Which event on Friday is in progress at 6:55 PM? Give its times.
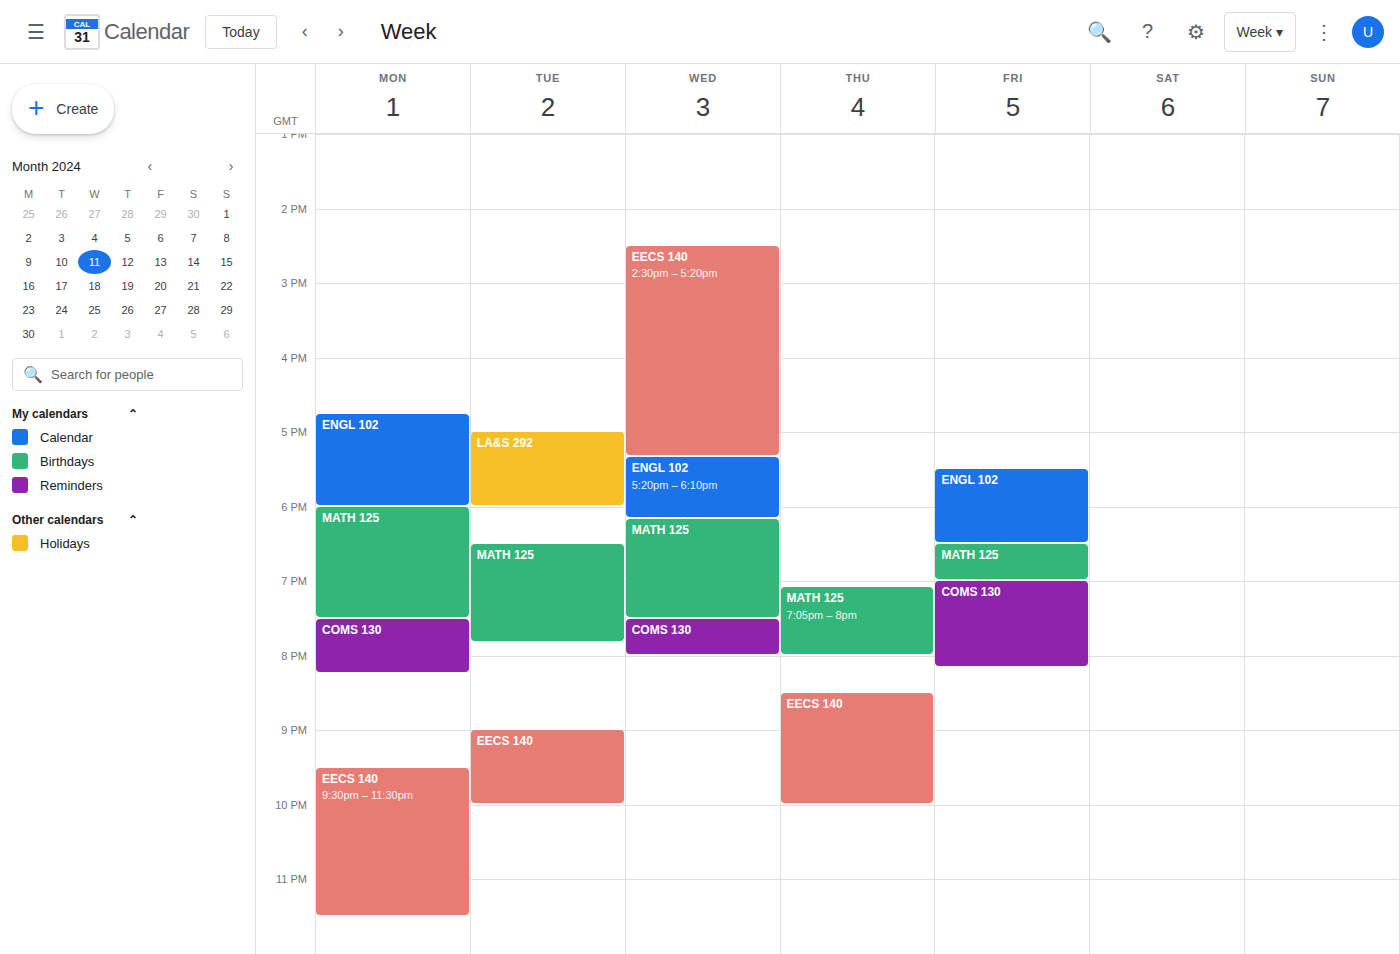
"MATH 125", 6:30 PM to 7:00 PM